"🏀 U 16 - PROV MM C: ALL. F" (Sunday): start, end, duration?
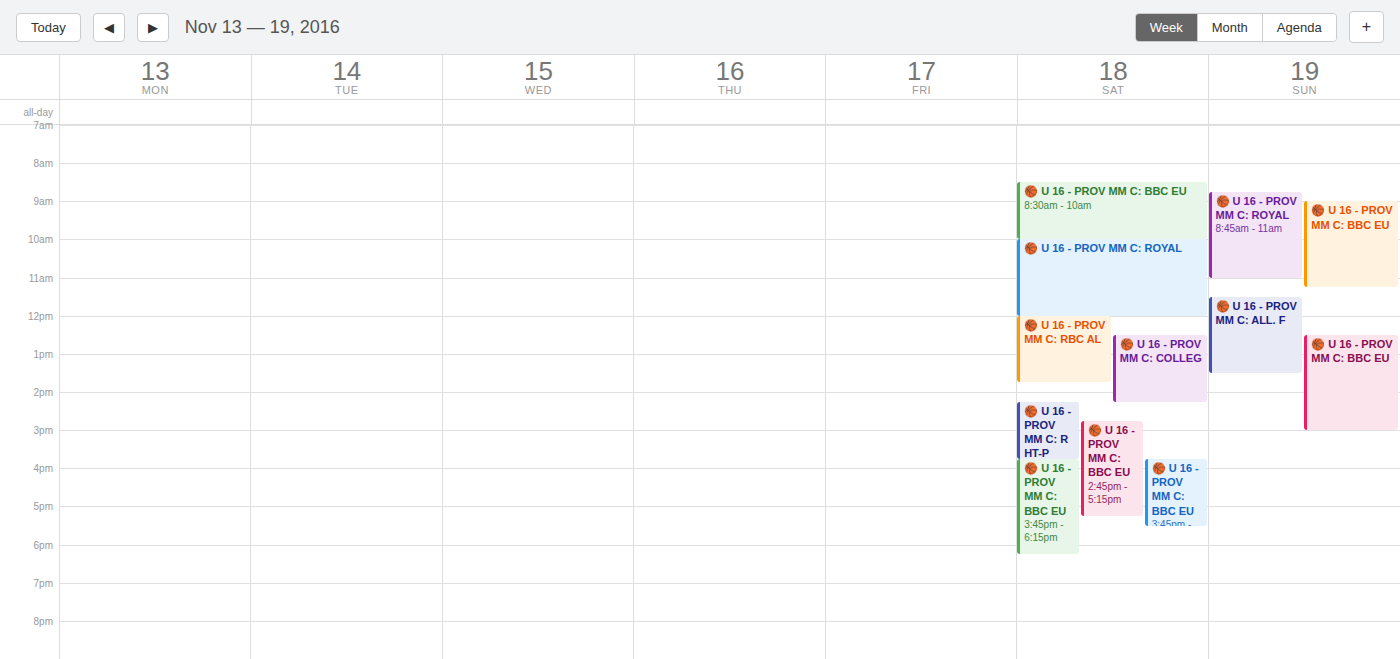
11:30 AM to 1:30 PM, 2 hours